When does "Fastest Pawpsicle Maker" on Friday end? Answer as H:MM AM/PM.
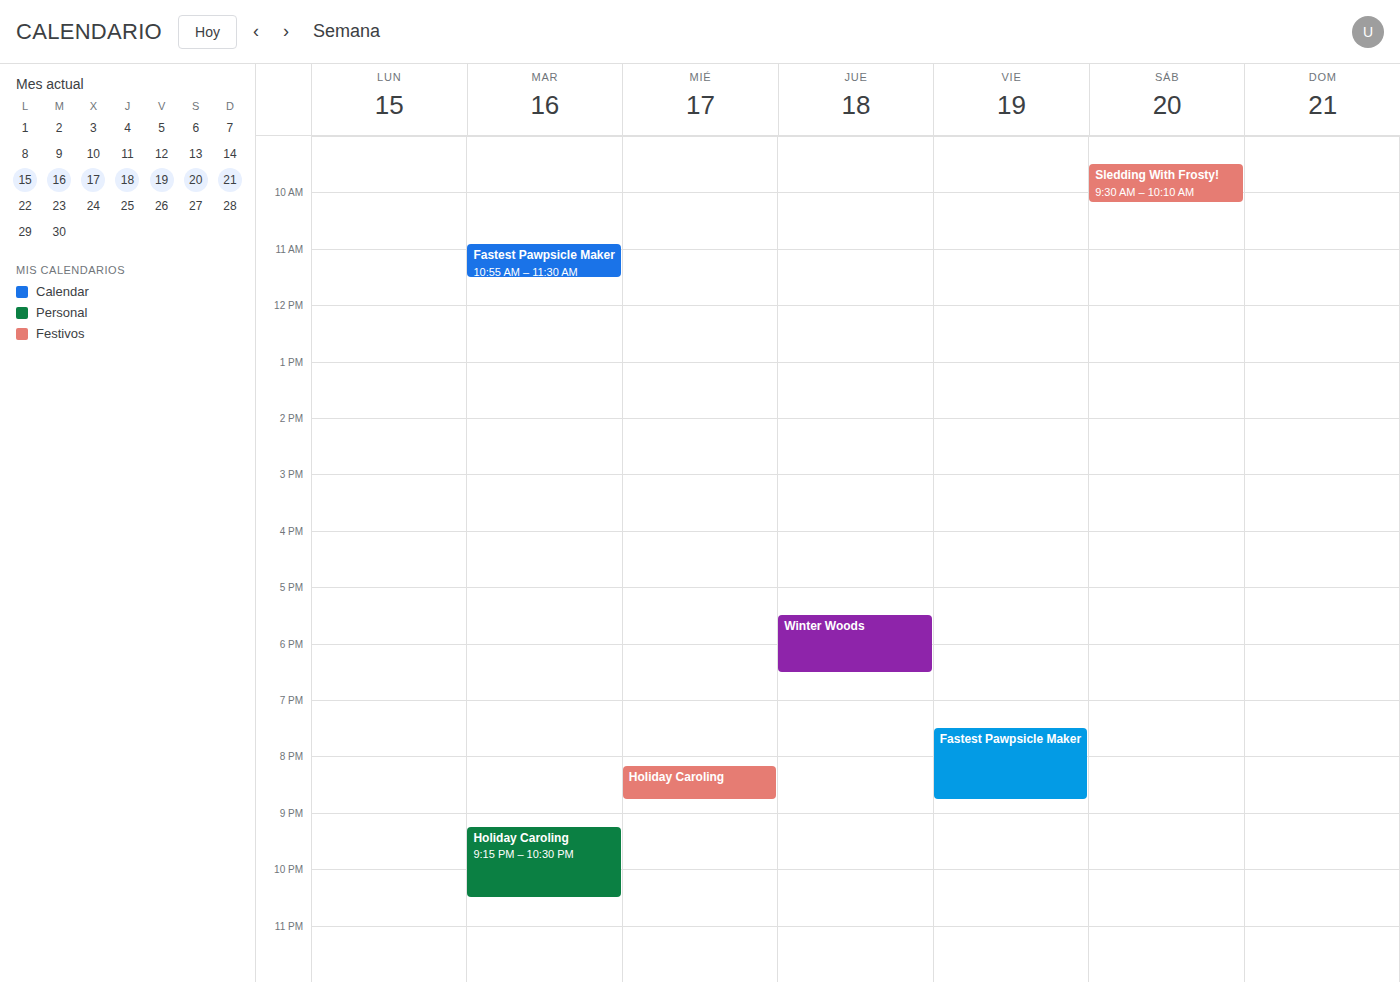
8:45 PM